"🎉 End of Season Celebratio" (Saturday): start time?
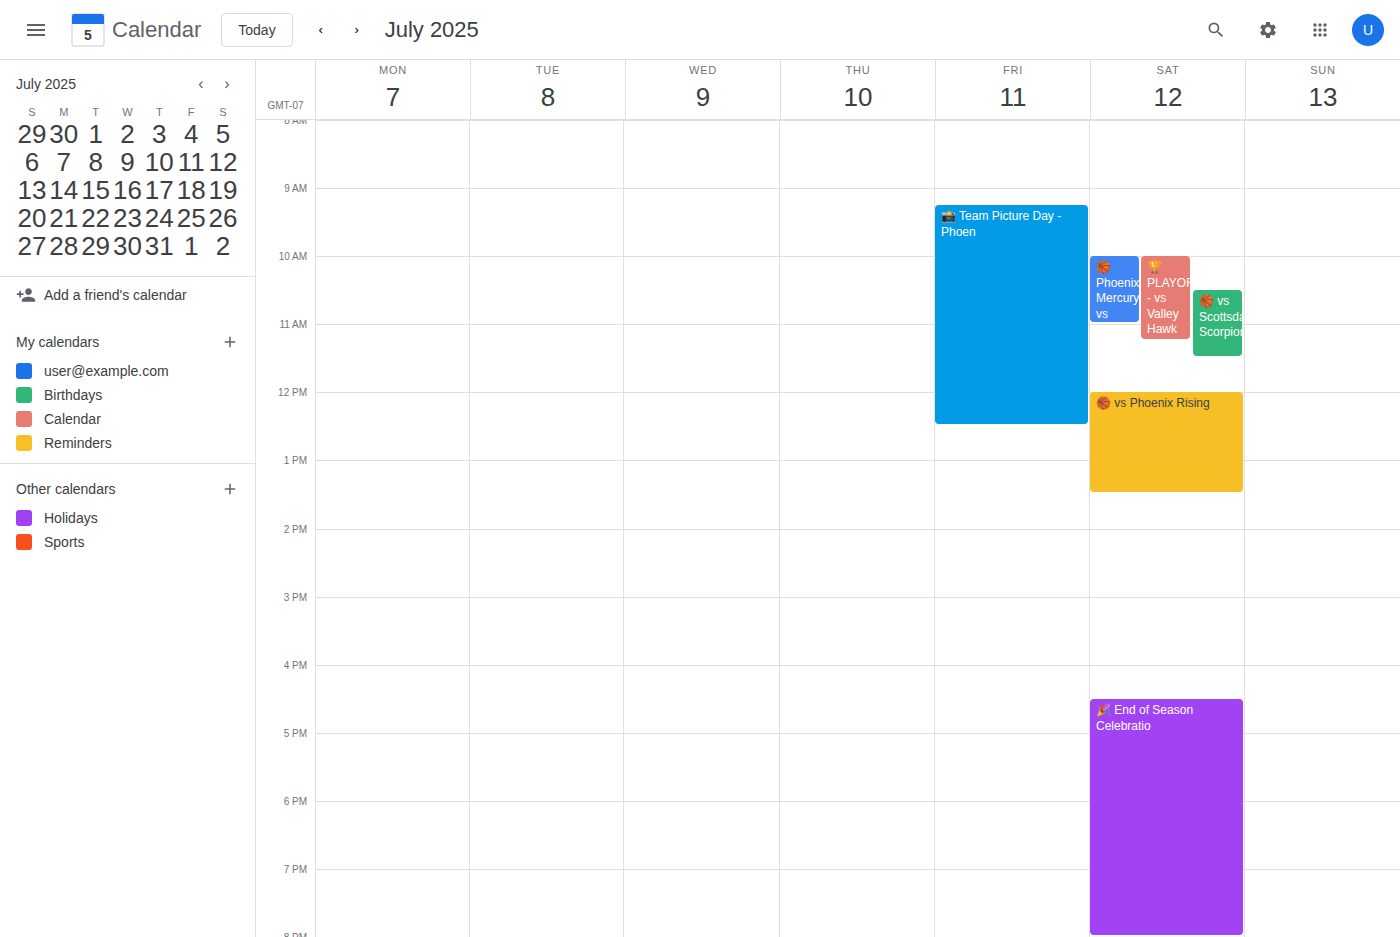
16:30